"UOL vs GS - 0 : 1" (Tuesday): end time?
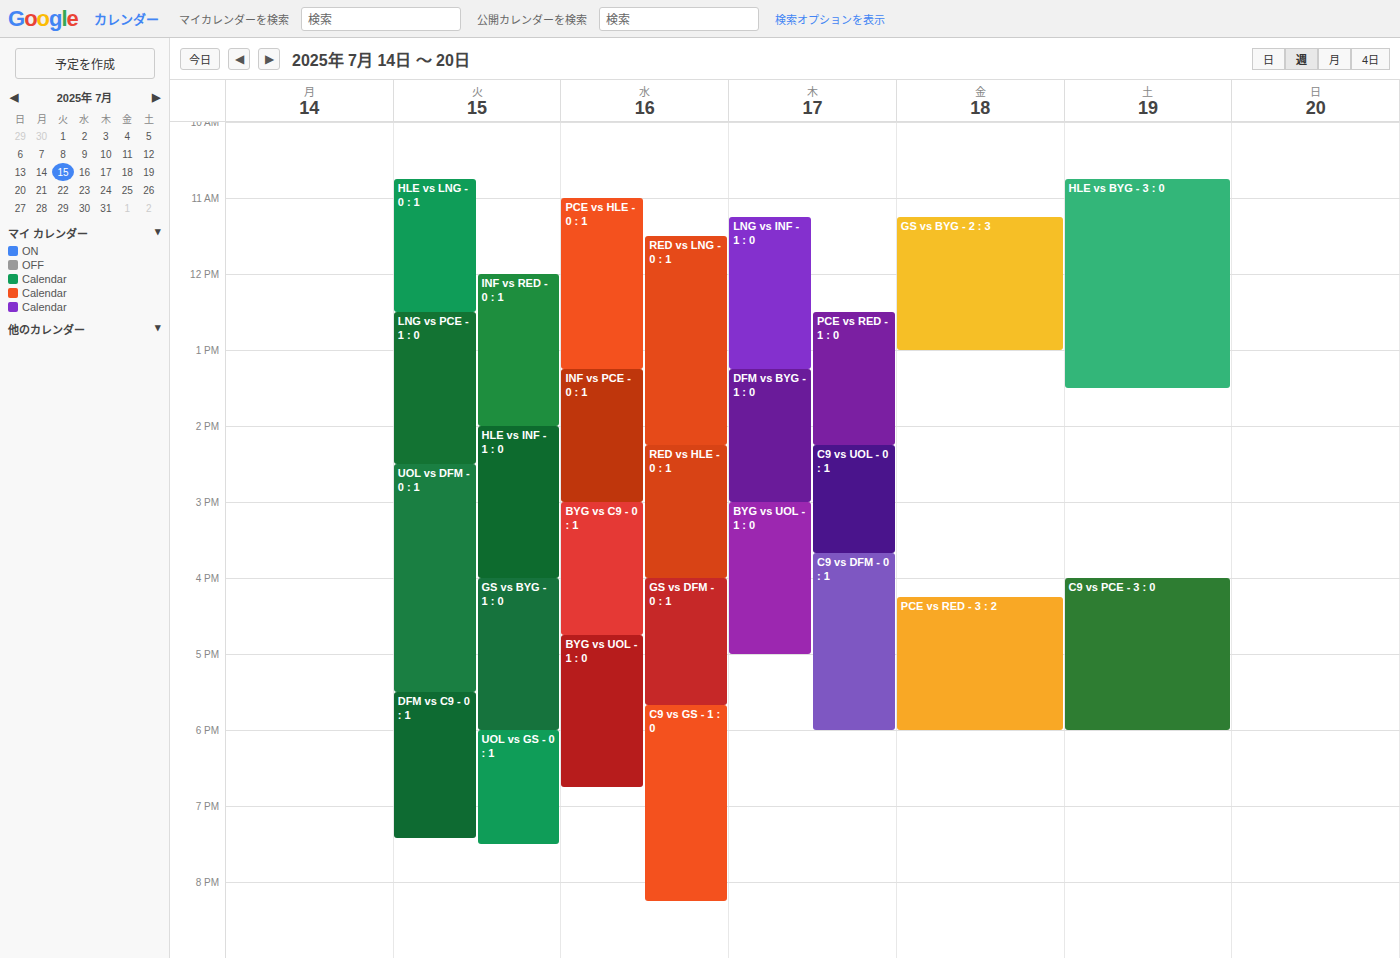
7:30 PM